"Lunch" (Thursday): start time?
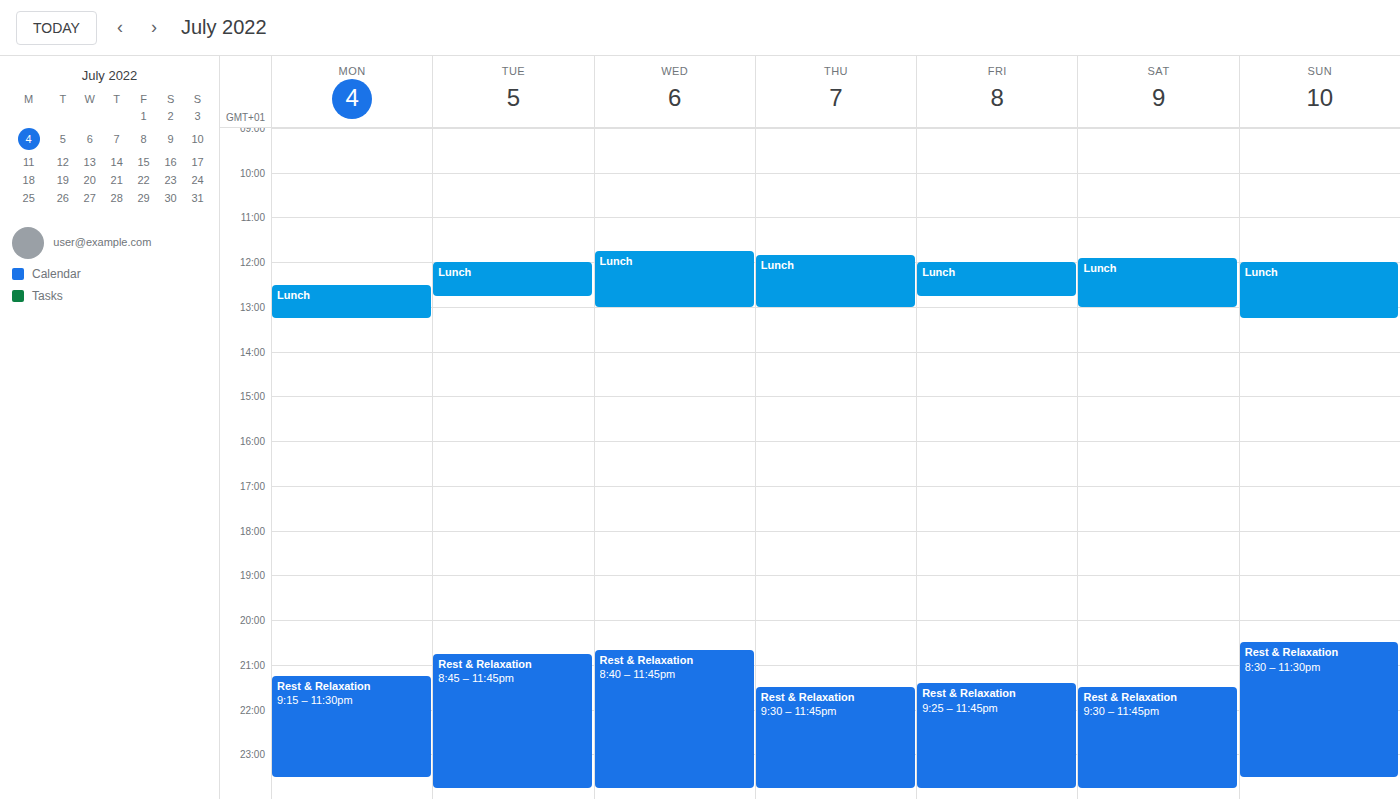
11:50 AM